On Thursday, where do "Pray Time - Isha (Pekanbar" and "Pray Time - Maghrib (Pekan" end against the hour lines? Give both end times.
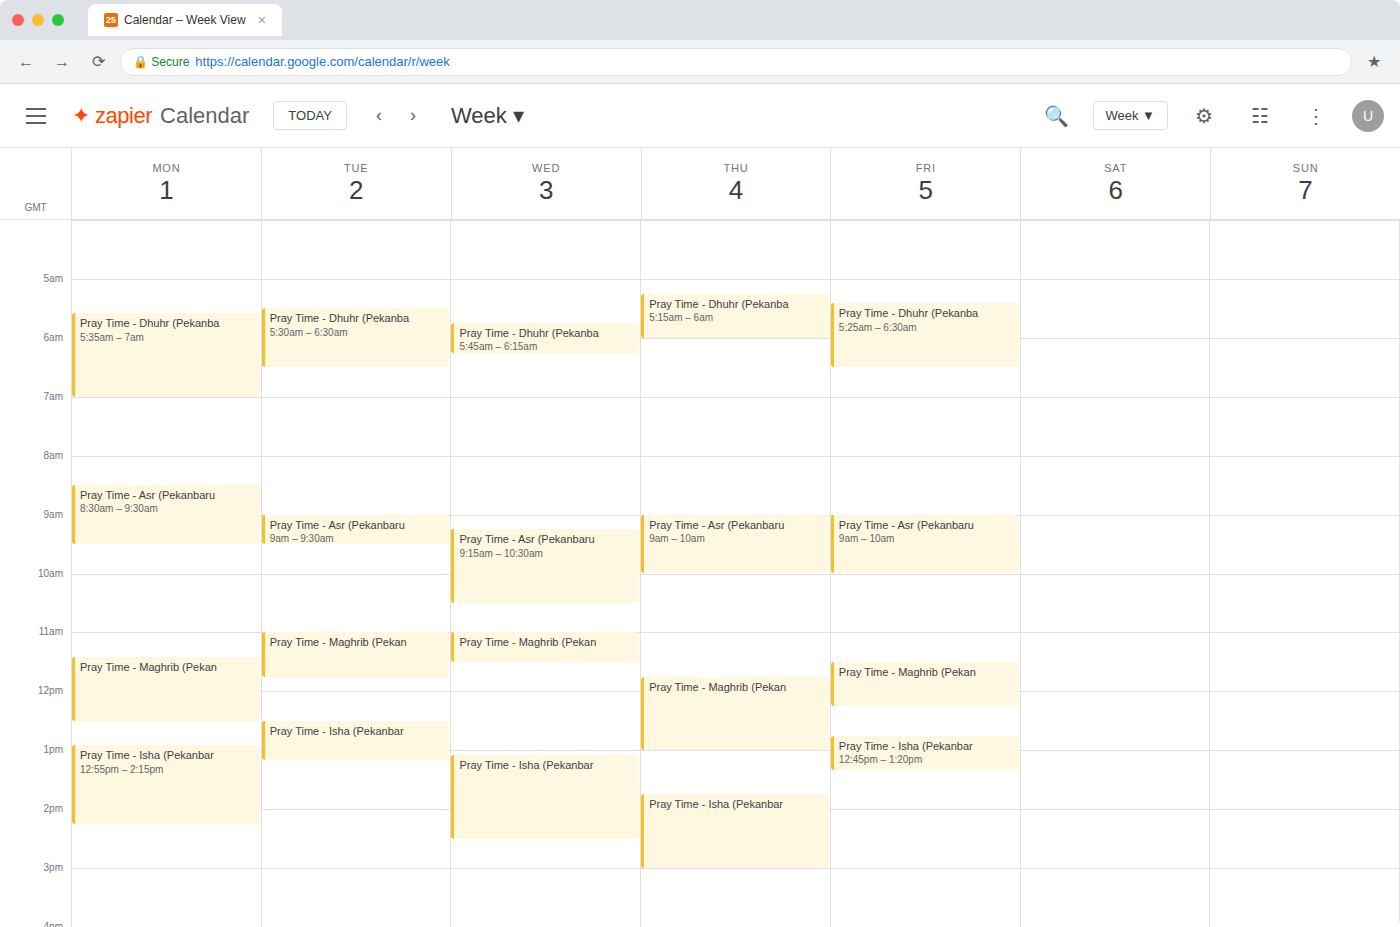
"Pray Time - Isha (Pekanbar": 3:00 PM, exactly on the 3 PM line. "Pray Time - Maghrib (Pekan": 1:00 PM, exactly on the 1 PM line.